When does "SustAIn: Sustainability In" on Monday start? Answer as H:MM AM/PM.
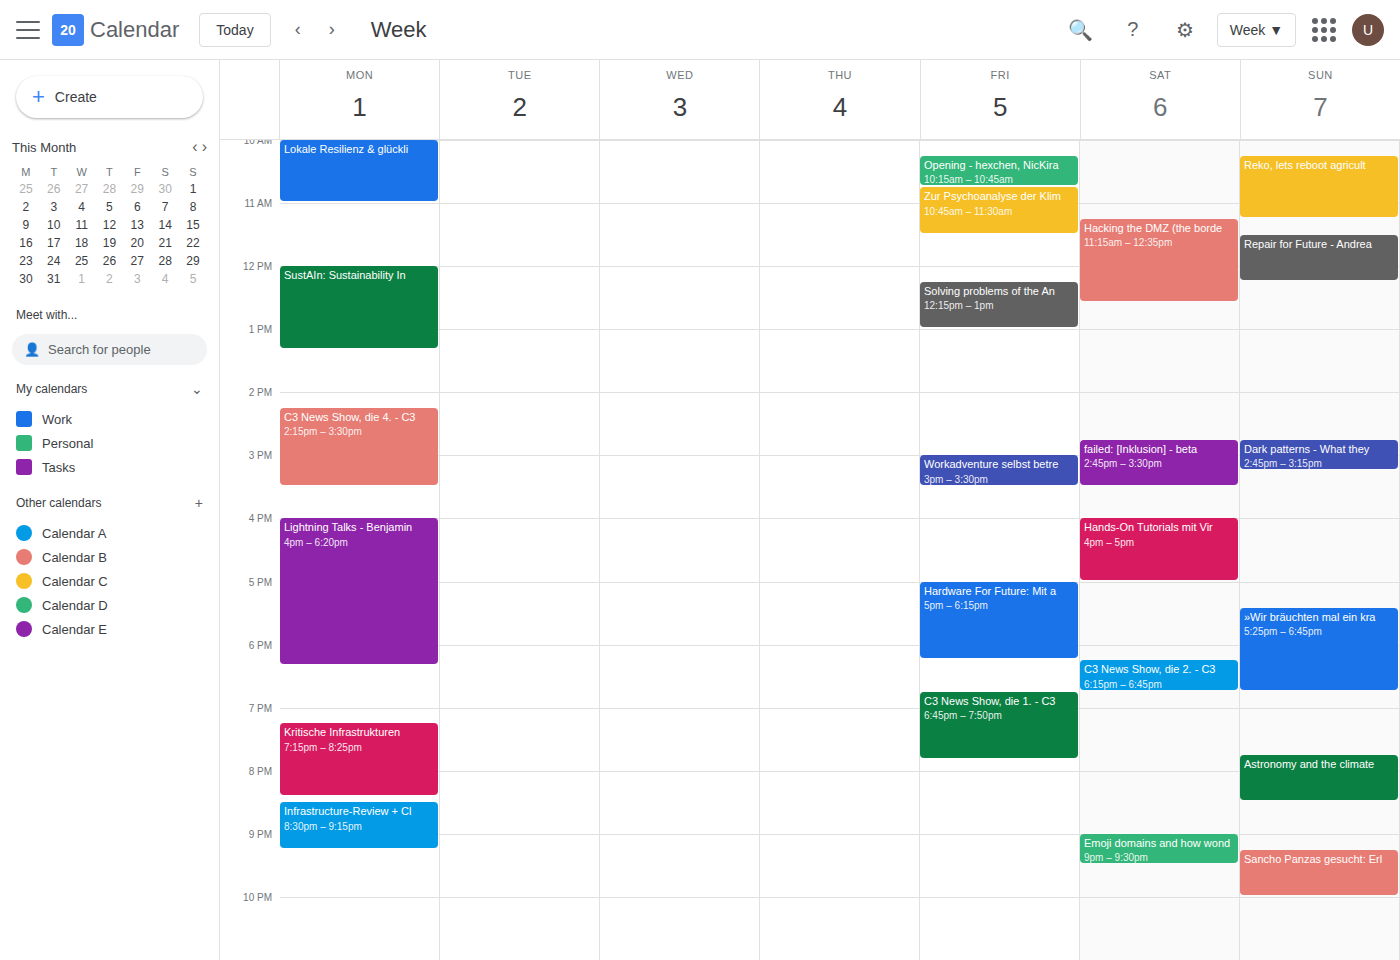
12:00 PM